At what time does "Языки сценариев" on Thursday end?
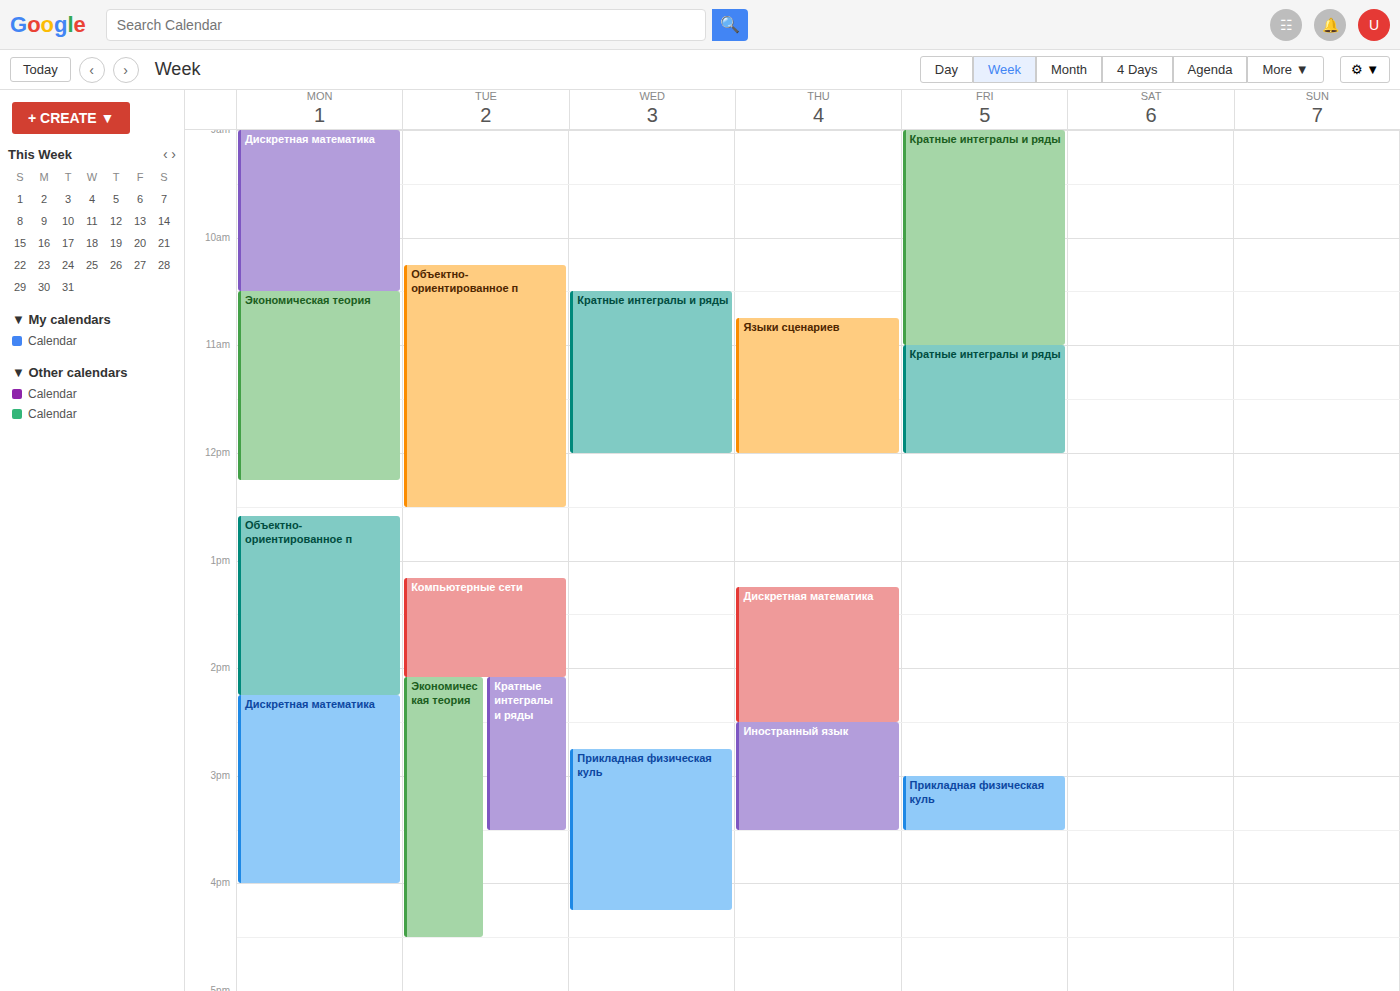
12:00 PM